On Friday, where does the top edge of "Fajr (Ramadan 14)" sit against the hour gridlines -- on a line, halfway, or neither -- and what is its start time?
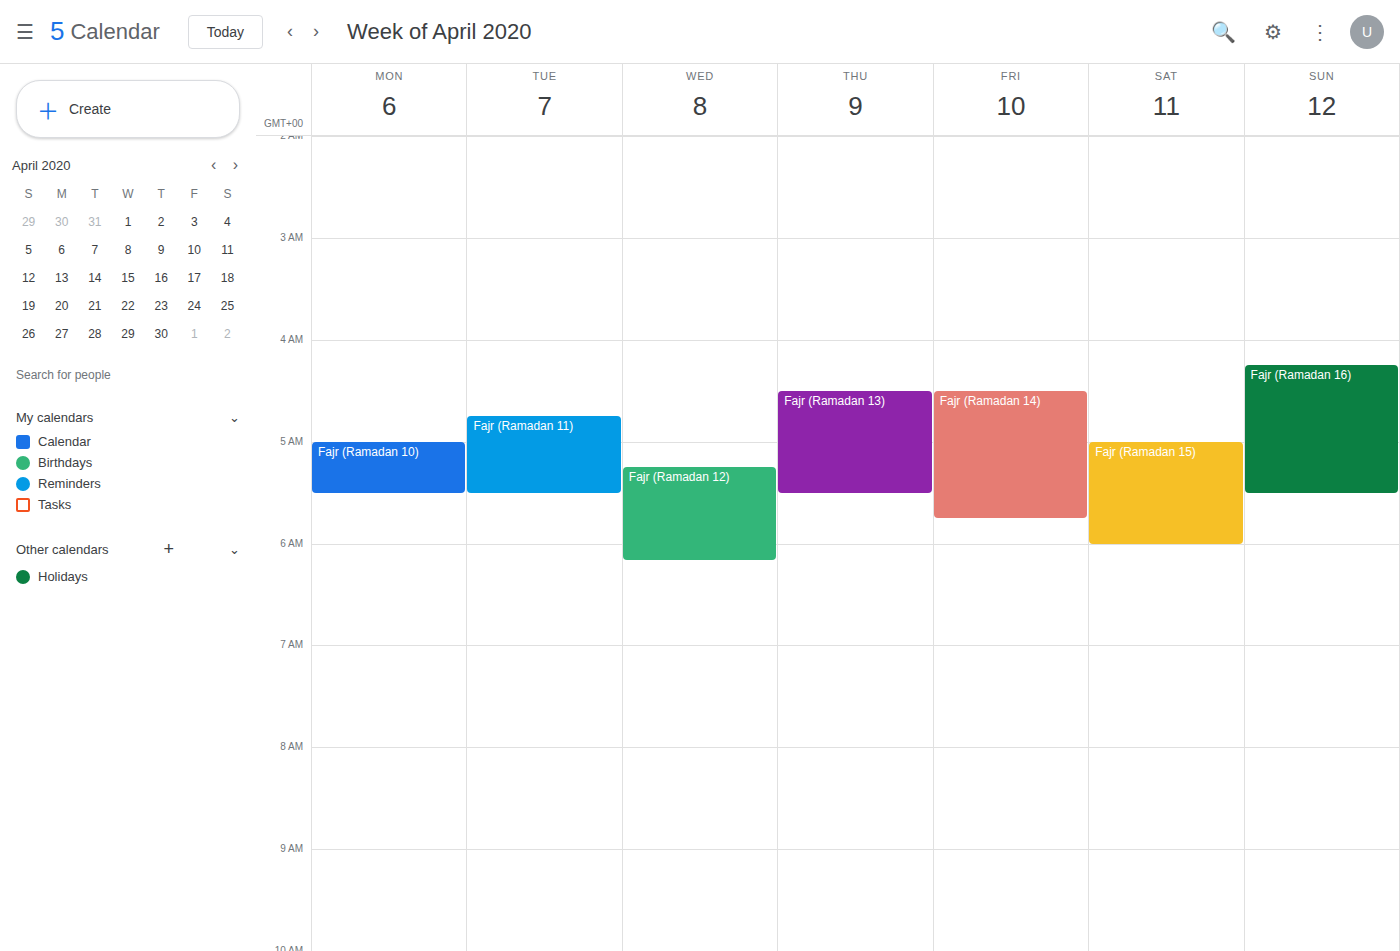
4:30 AM -- halfway between the 4 AM and 5 AM lines.